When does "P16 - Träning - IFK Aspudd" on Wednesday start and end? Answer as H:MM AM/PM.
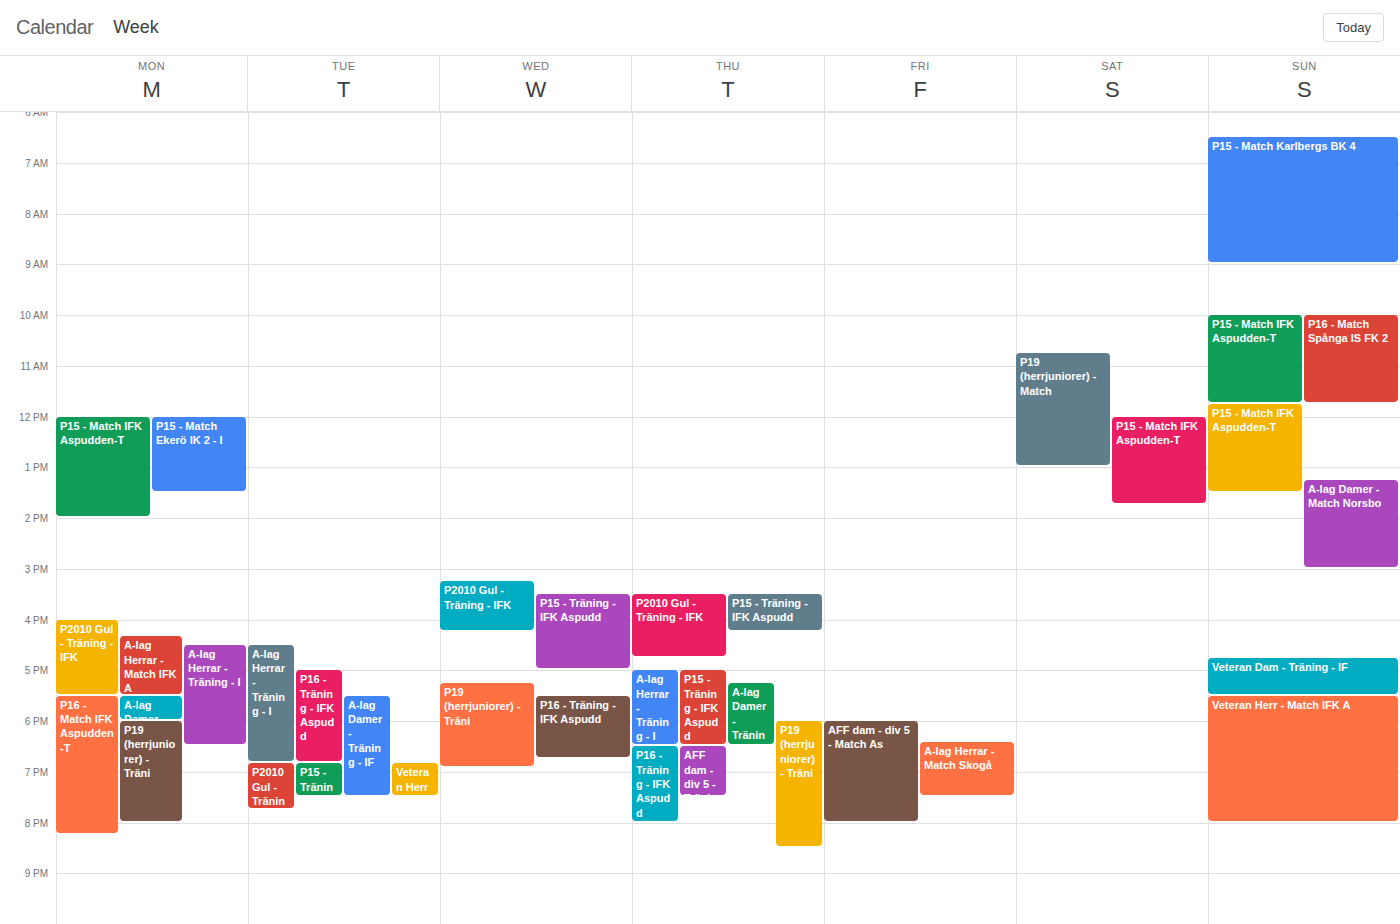
5:30 PM to 6:45 PM